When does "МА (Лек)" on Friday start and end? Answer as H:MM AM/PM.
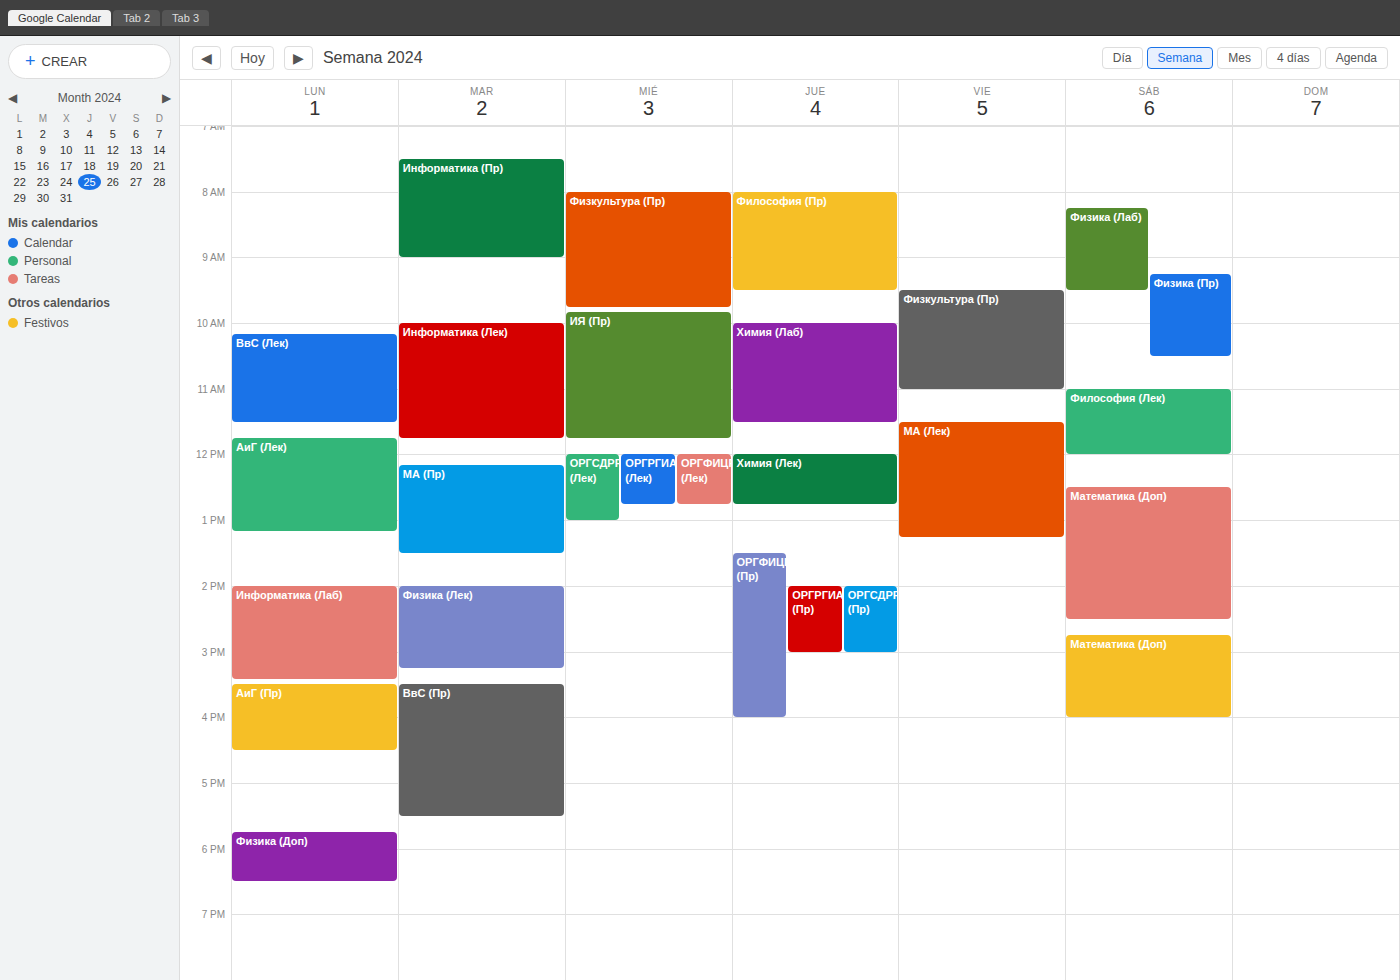
11:30 AM to 1:15 PM